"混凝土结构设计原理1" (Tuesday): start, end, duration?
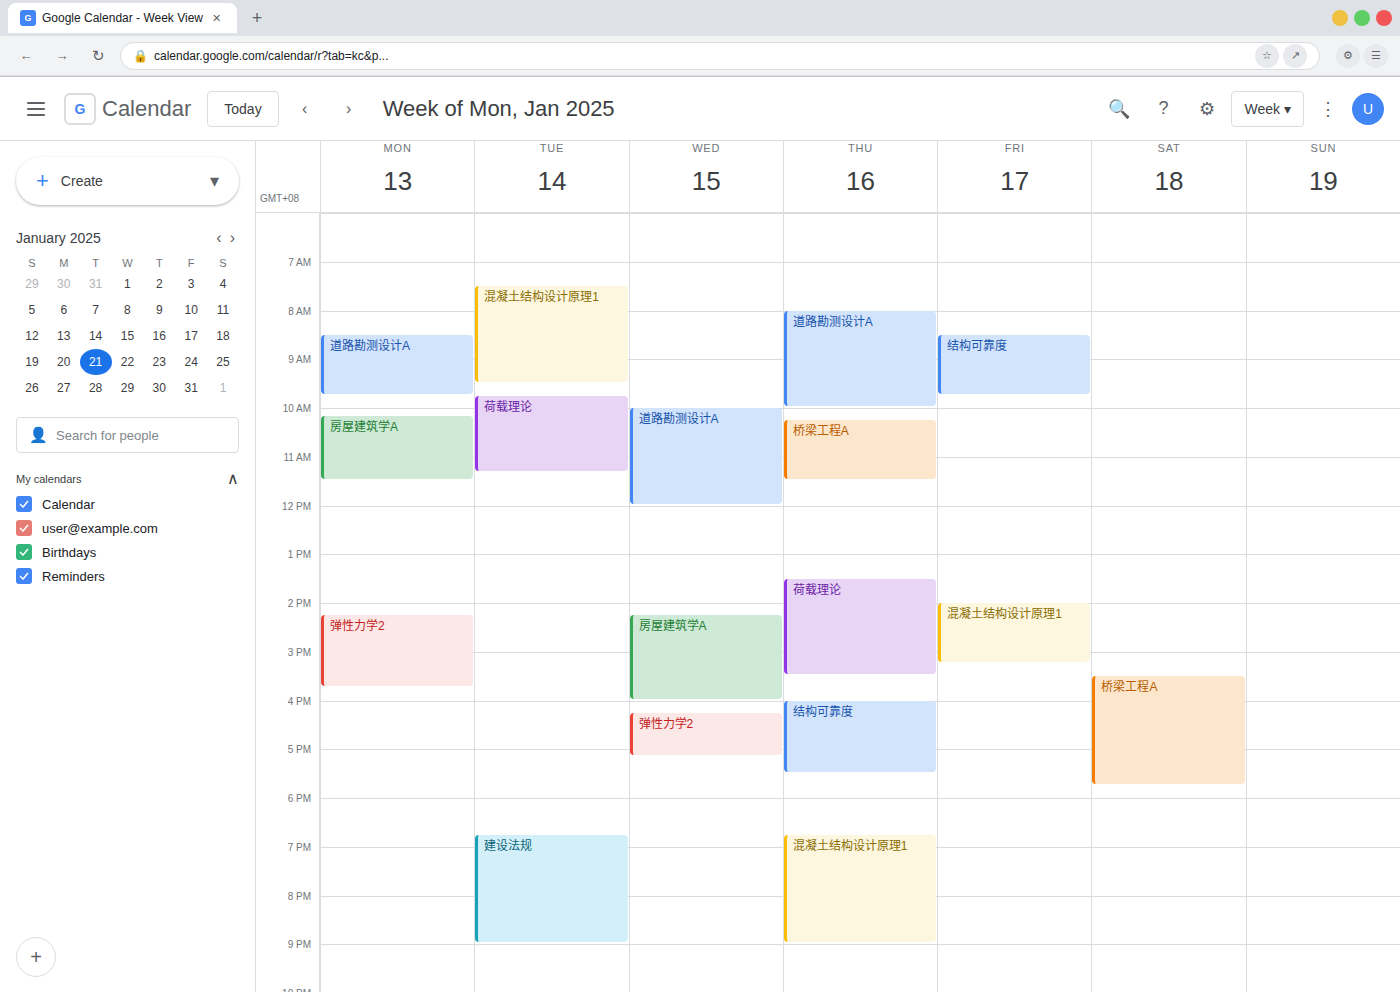
7:30 AM to 9:30 AM, 2 hours